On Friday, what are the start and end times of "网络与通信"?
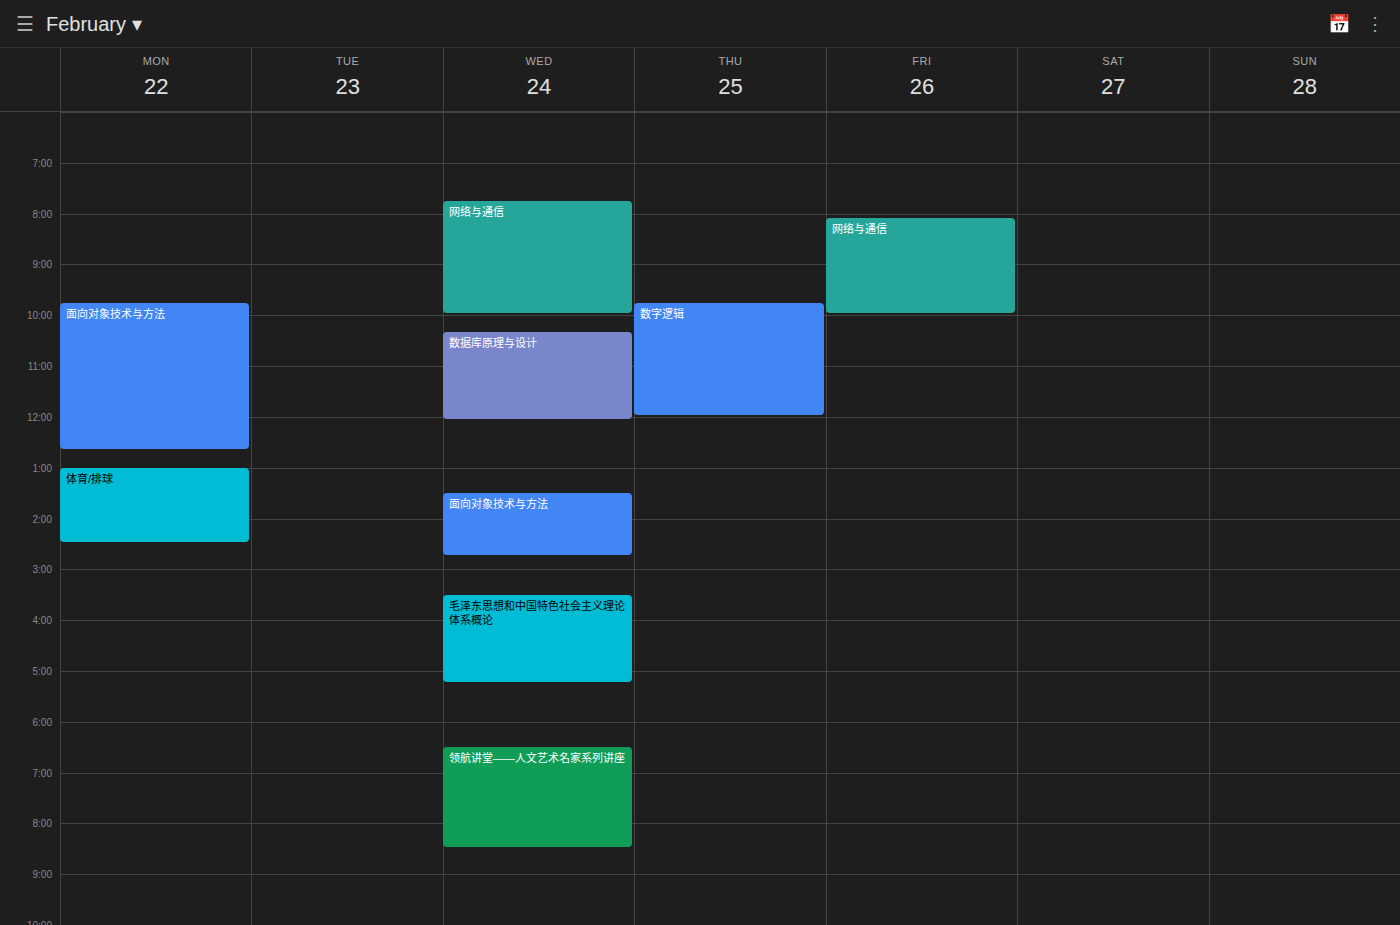
8:05 AM to 10:00 AM